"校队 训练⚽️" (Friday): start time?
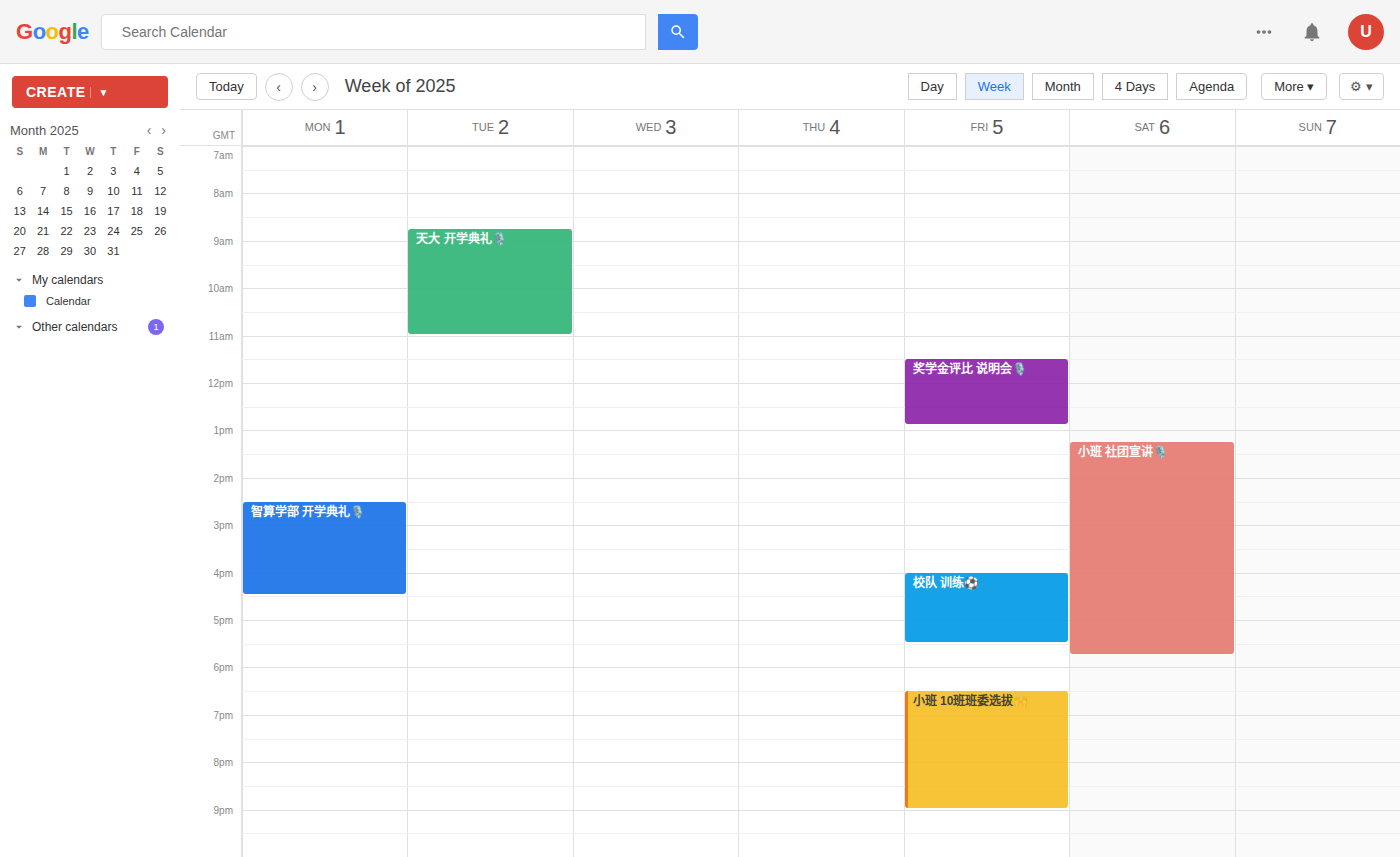
4:00 PM